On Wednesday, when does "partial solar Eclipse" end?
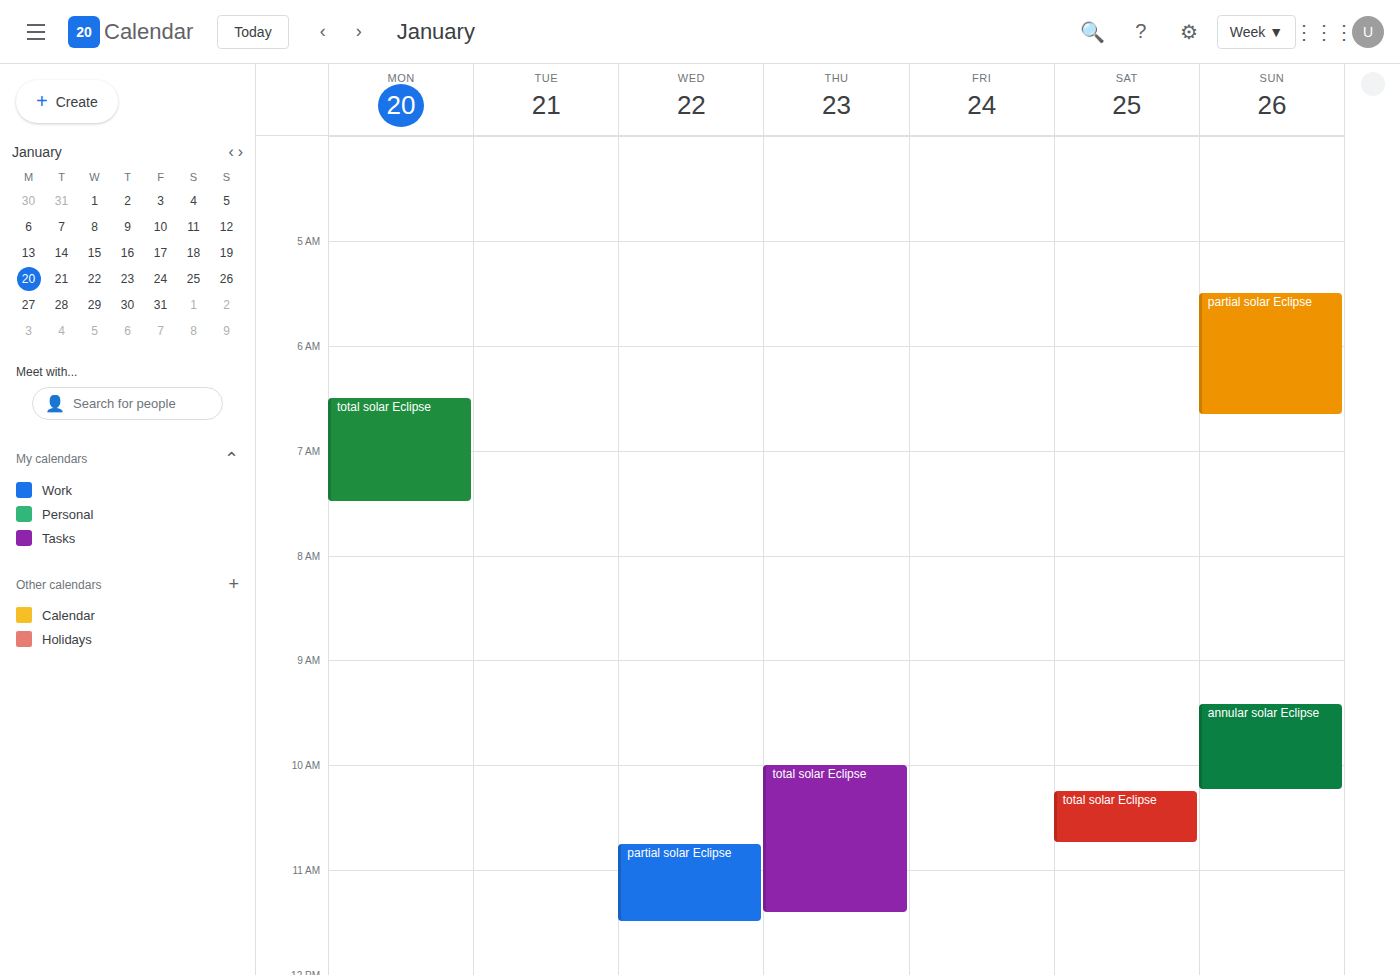
11:30 AM